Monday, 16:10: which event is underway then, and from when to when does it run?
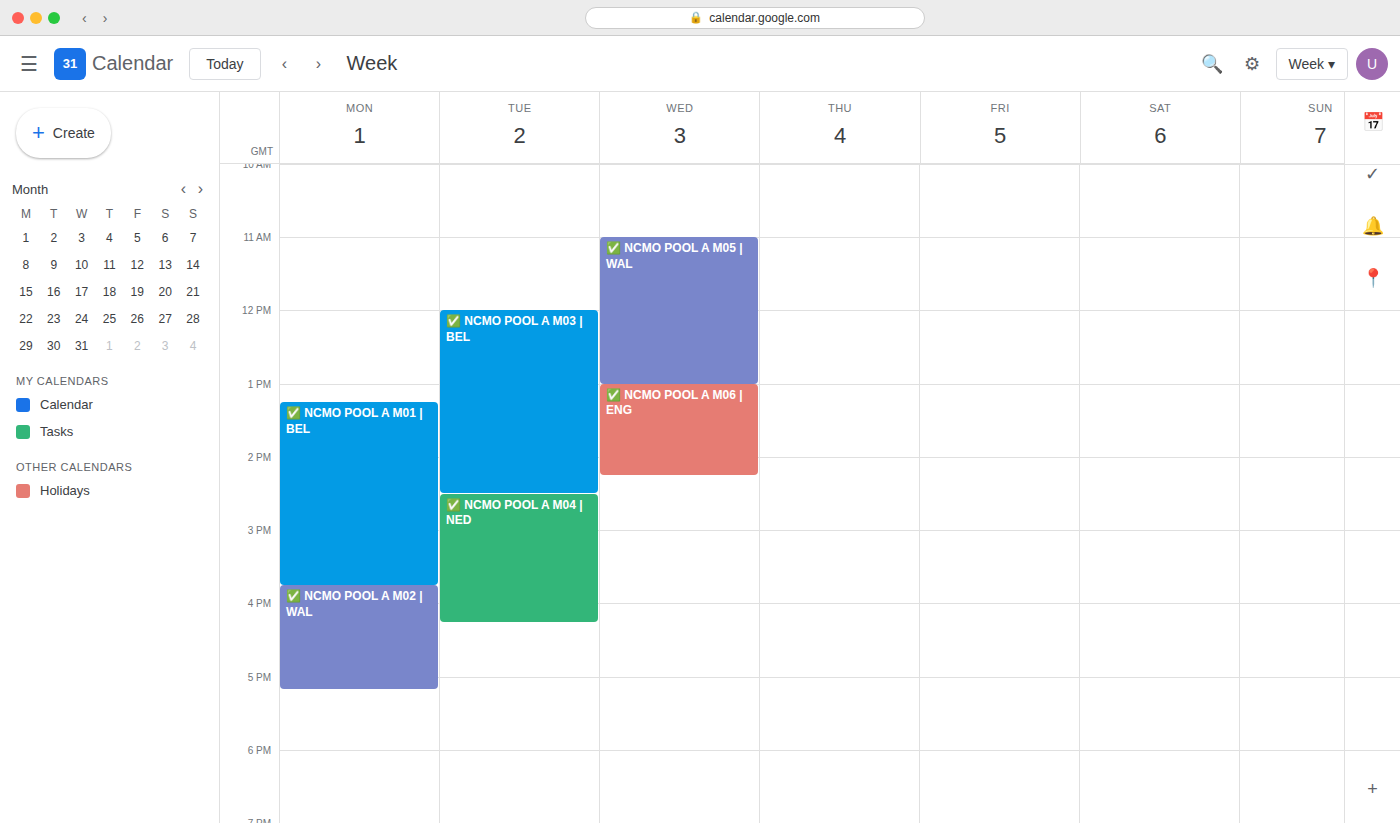
"✅ NCMO POOL A M02 | WAL", 15:45 to 17:10